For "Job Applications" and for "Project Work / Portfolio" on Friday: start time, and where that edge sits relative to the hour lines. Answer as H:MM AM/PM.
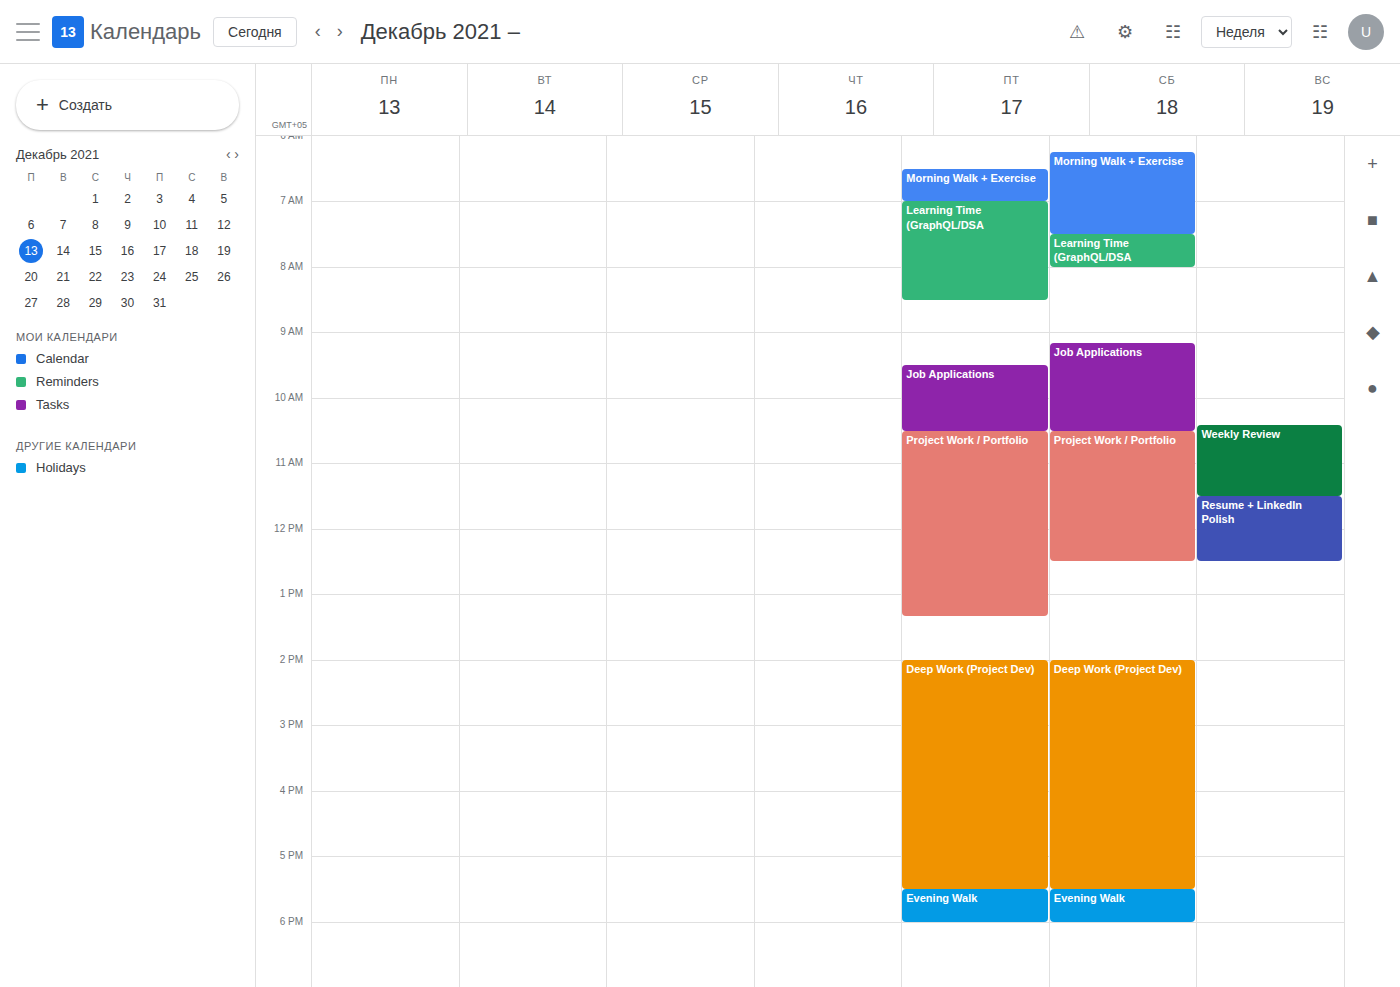
"Job Applications": 9:30 AM, halfway between the 9 AM and 10 AM lines. "Project Work / Portfolio": 10:30 AM, halfway between the 10 AM and 11 AM lines.